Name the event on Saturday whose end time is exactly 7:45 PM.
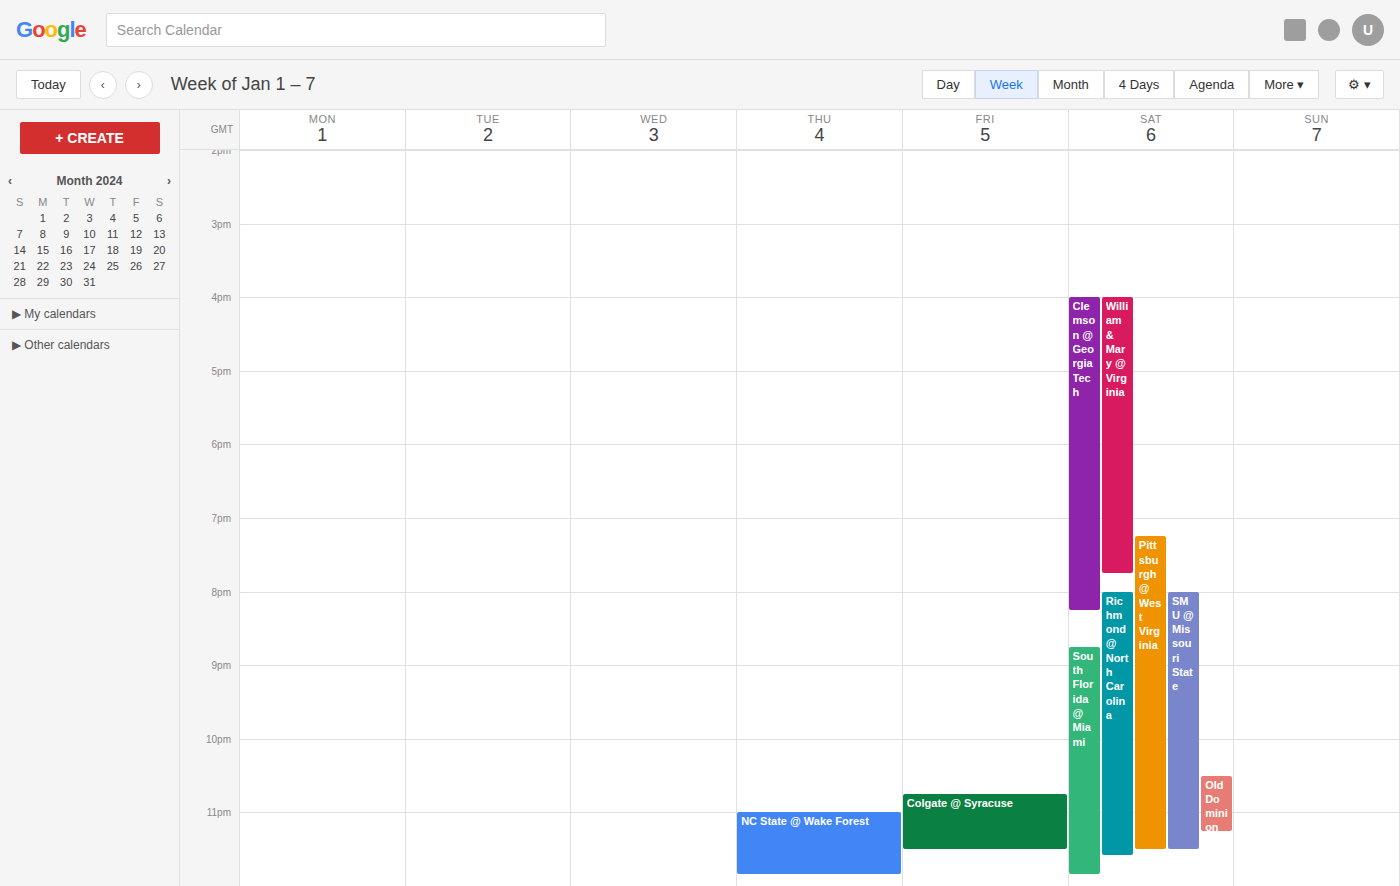
"William & Mary @ Virginia"